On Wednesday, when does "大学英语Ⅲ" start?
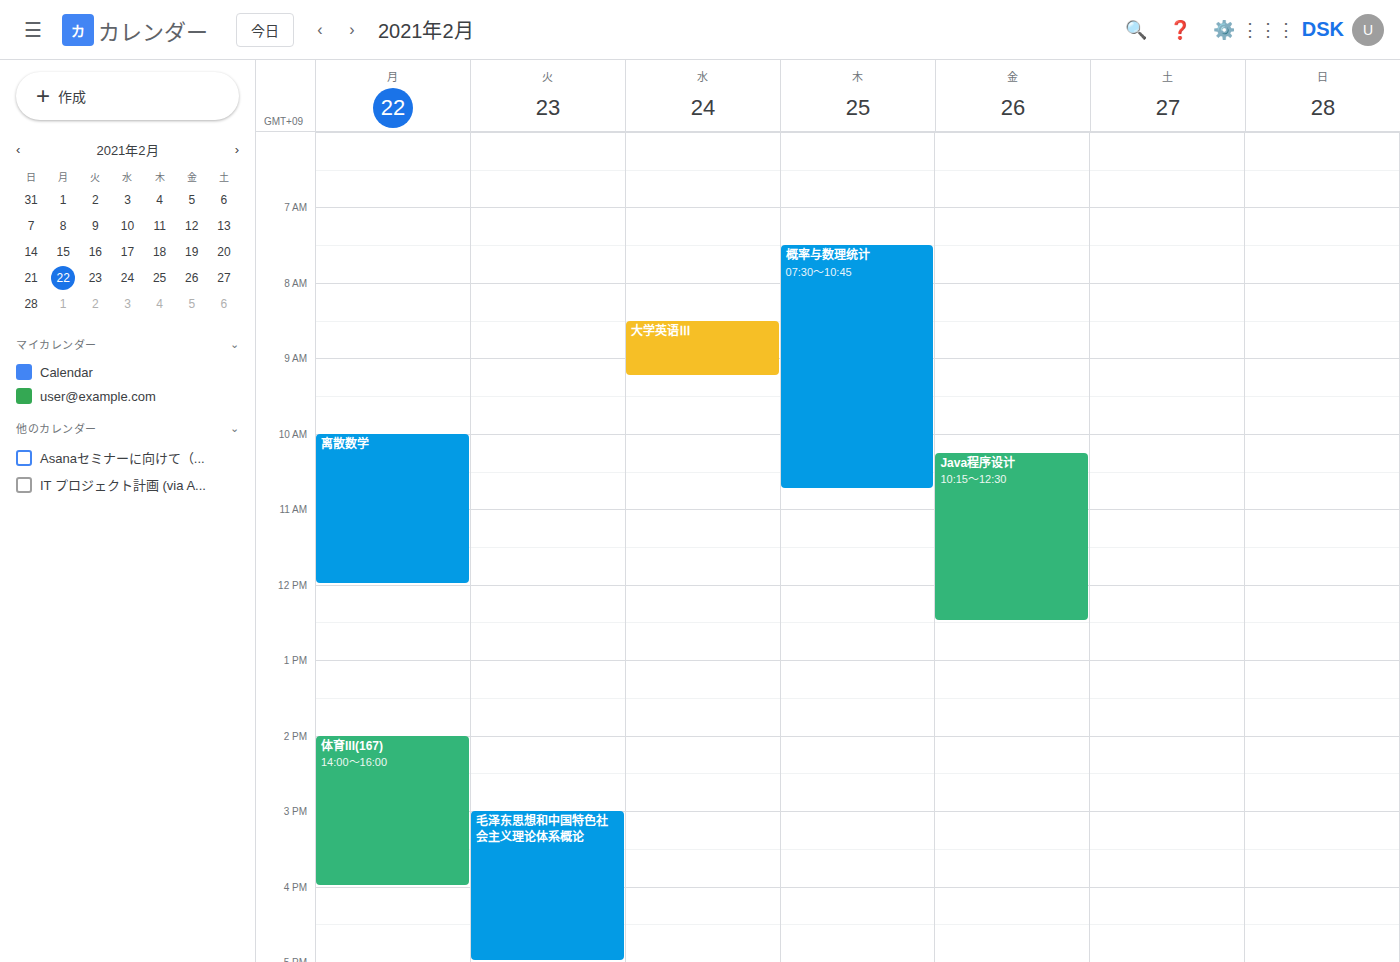
08:30